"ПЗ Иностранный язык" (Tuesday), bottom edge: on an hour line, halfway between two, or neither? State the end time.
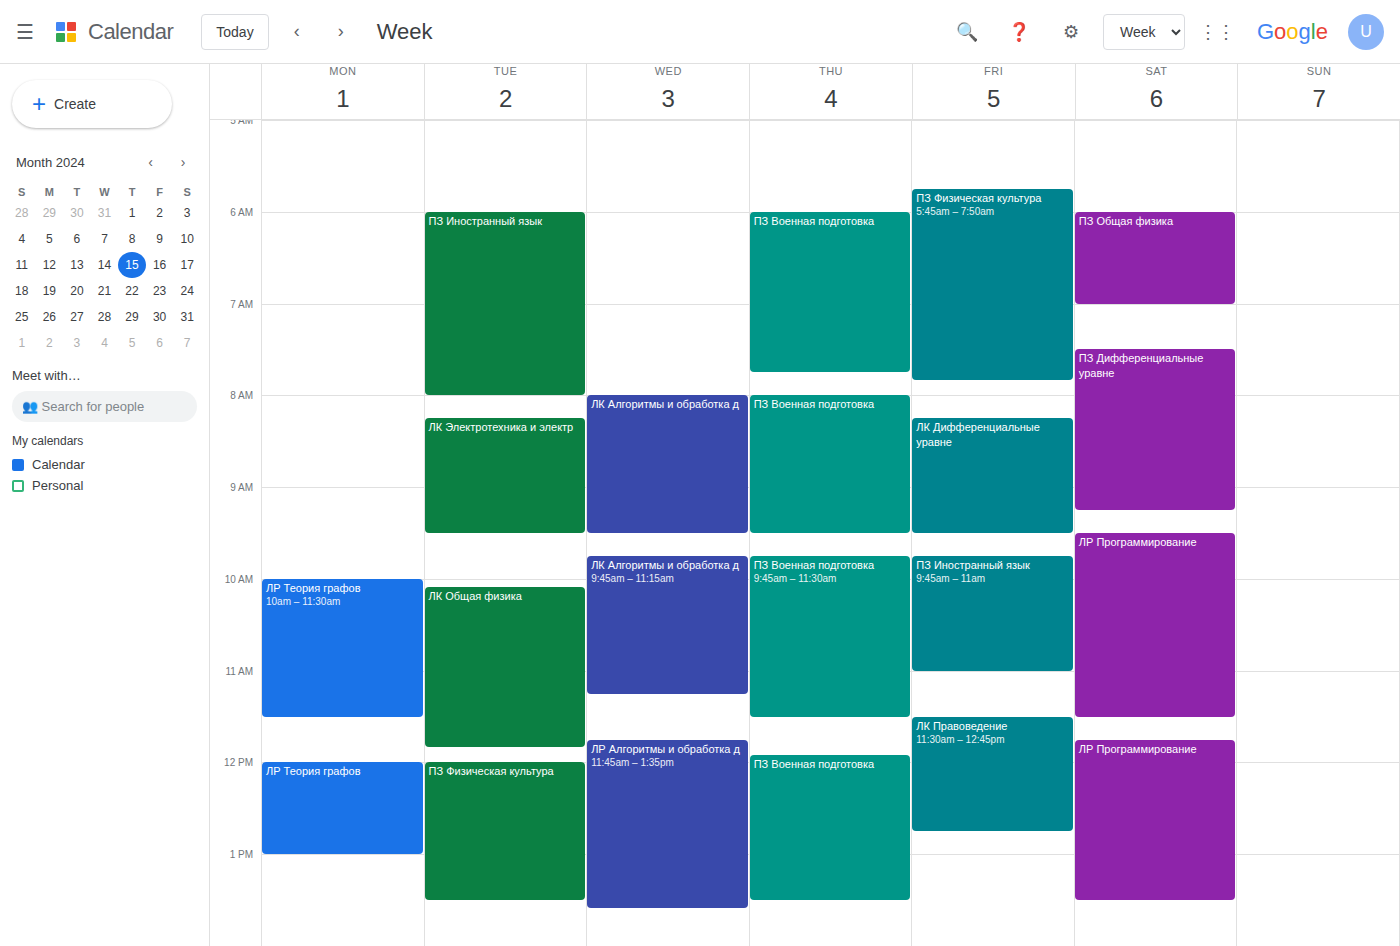
8:00 AM -- exactly on the 8 AM line.